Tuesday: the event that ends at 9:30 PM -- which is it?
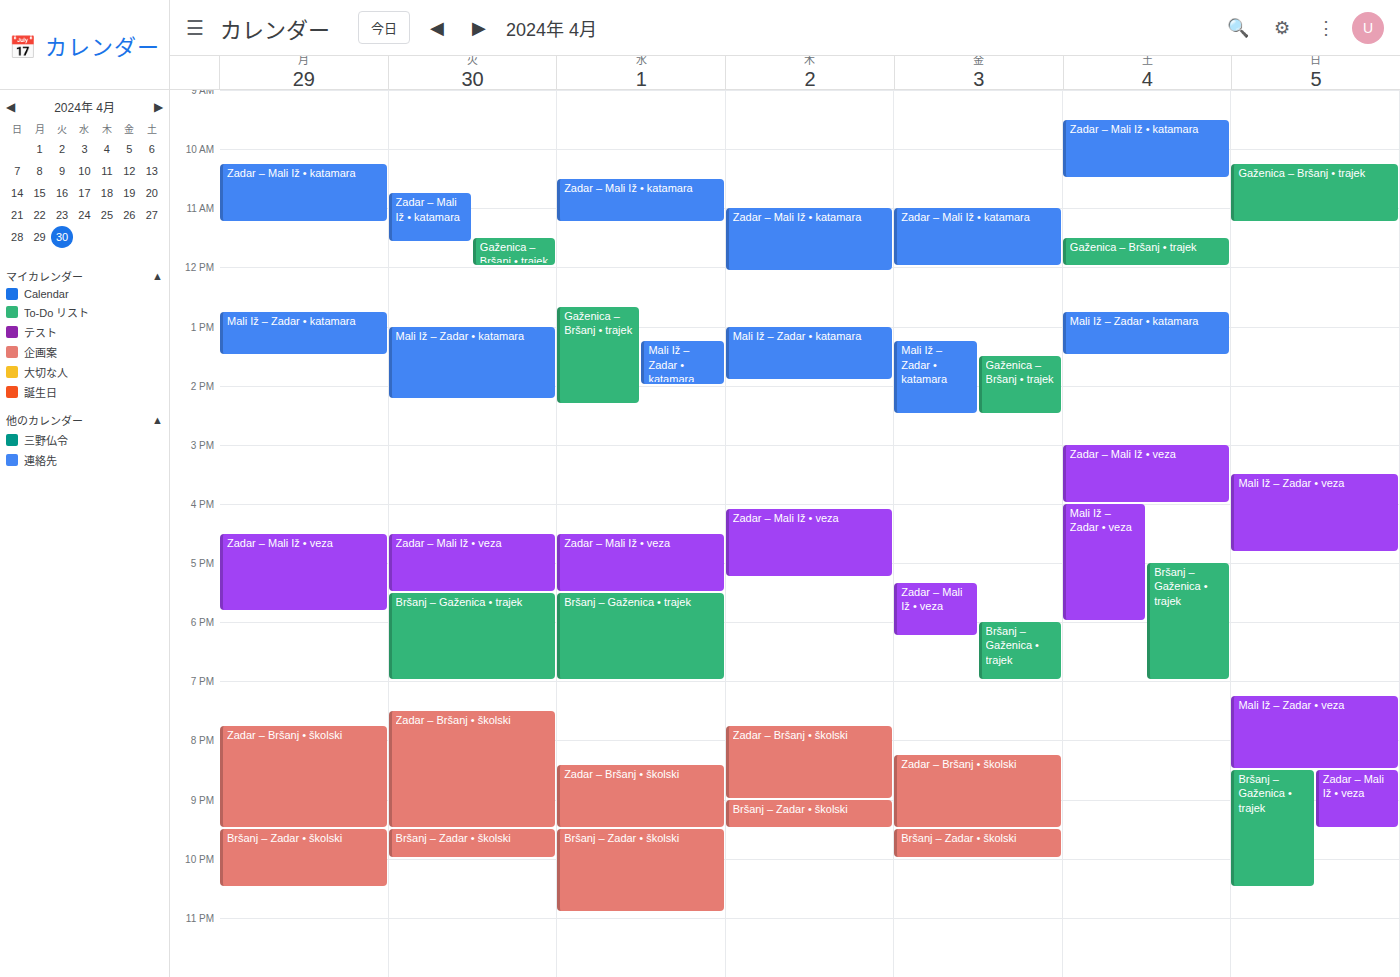
"Zadar – Bršanj • školski"